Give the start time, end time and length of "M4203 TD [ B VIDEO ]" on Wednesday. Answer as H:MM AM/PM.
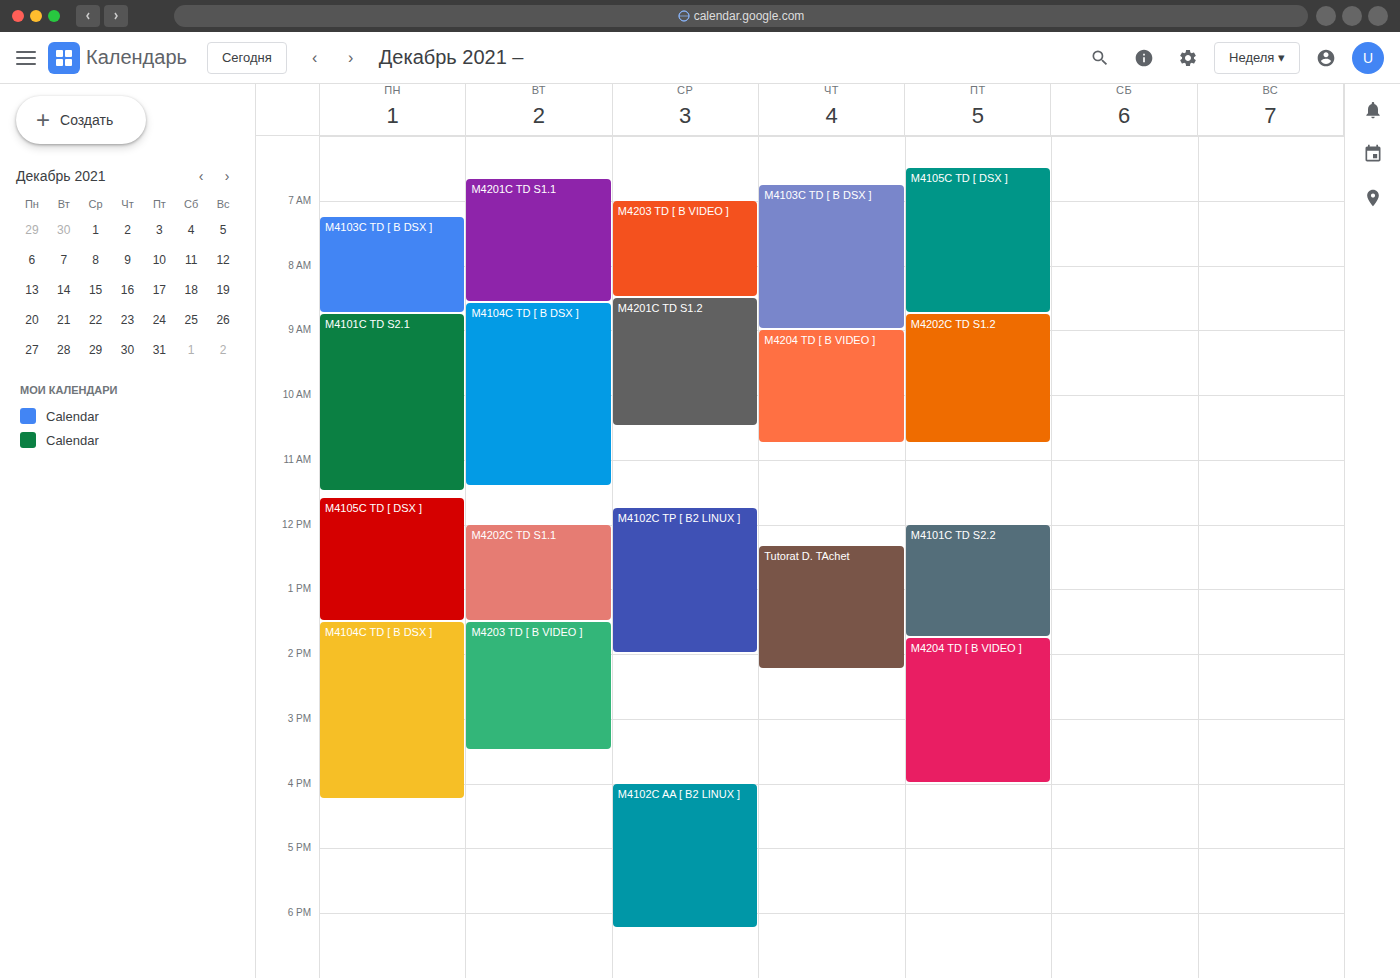
7:00 AM to 8:30 AM, 1 hour 30 minutes